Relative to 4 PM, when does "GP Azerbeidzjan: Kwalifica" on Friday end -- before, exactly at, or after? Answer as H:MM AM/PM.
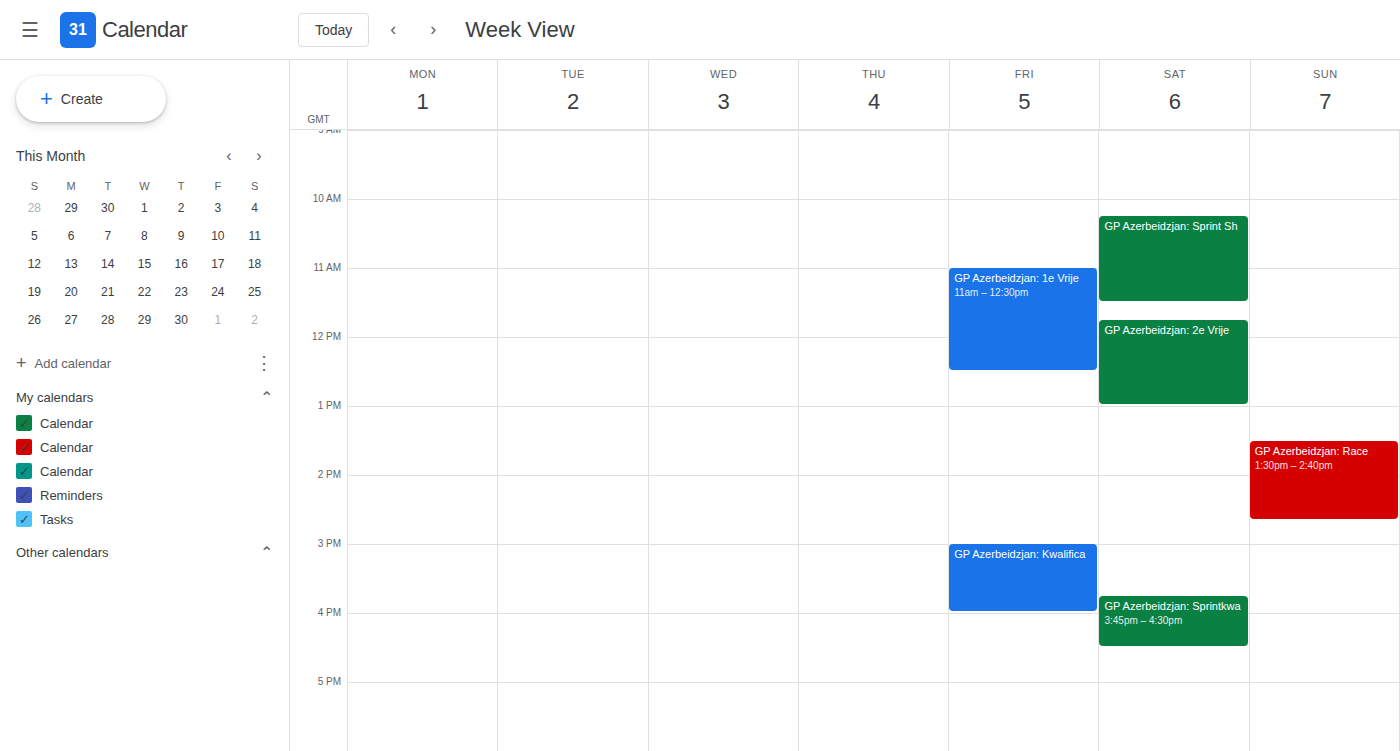
4:00 PM -- exactly at 4 PM, on the 4 PM line.